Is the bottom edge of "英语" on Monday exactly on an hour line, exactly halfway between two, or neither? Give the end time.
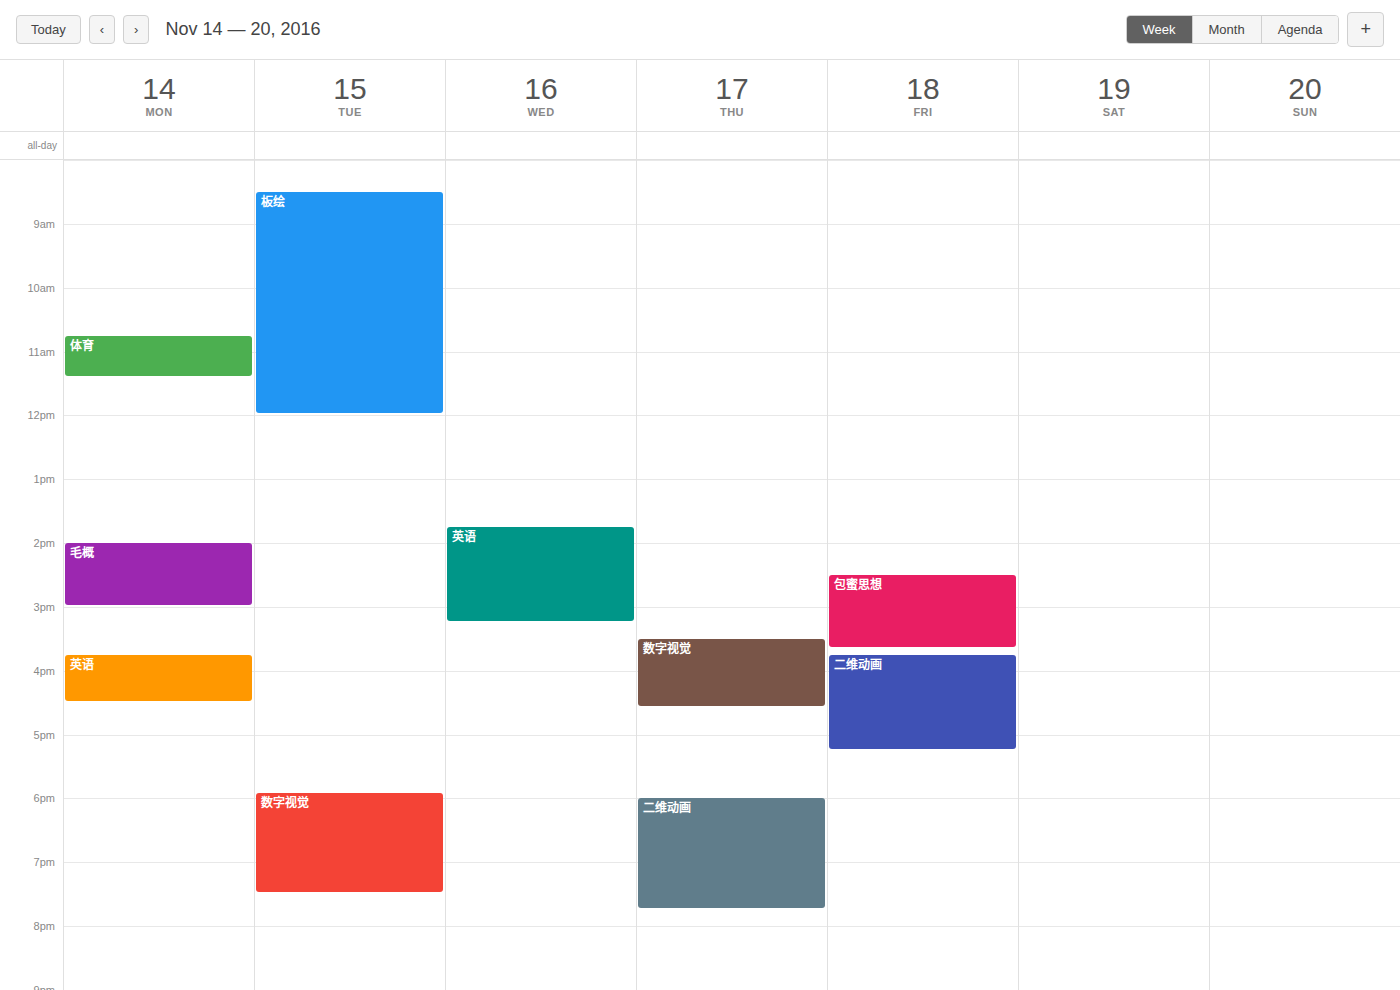
4:30 PM -- halfway between the 4 PM and 5 PM lines.